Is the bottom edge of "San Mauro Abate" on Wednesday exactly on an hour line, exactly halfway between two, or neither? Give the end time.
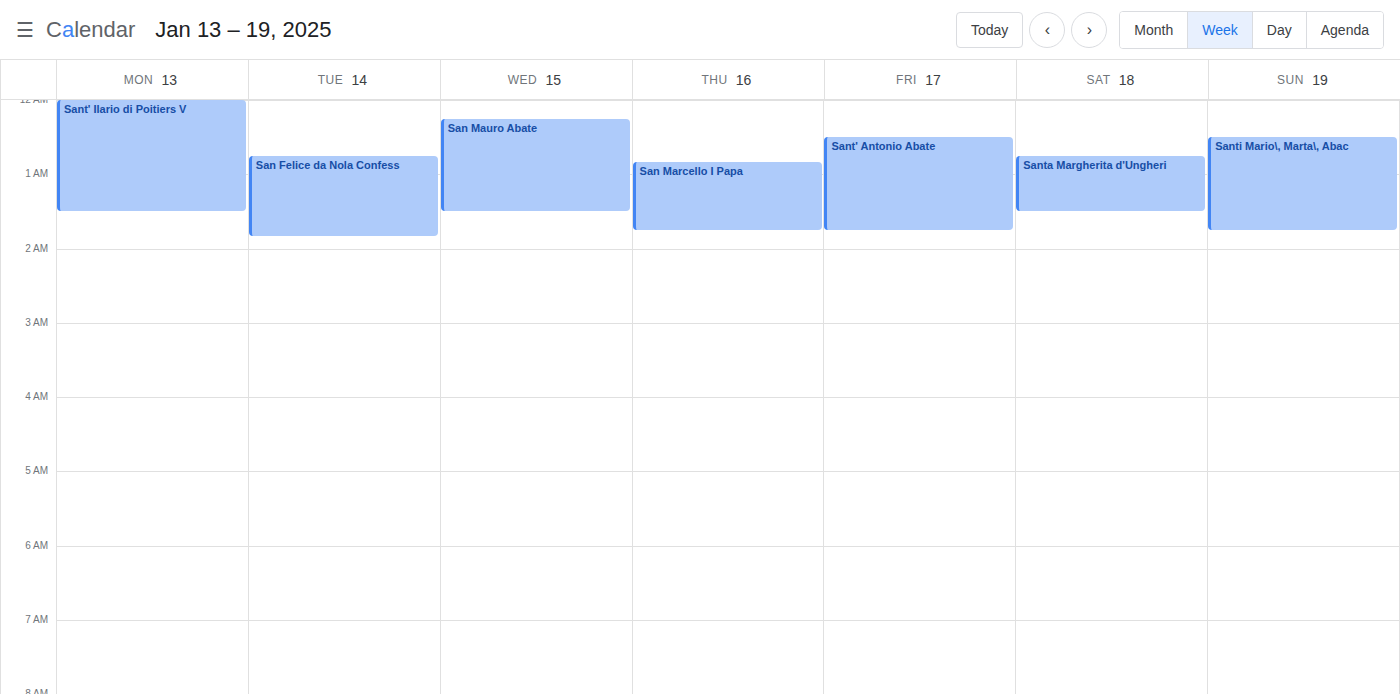
1:30 AM -- halfway between the 1 AM and 2 AM lines.